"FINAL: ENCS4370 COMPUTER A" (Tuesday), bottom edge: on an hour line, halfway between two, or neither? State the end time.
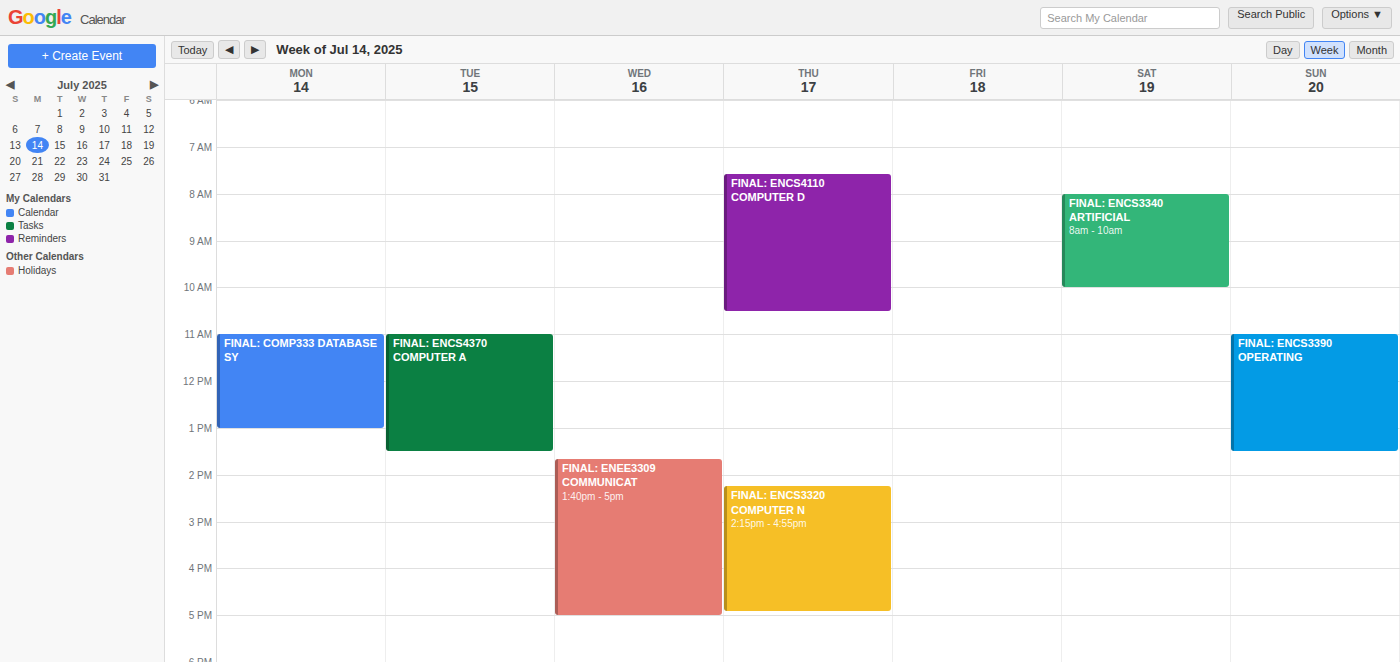
1:30 PM -- halfway between the 1 PM and 2 PM lines.